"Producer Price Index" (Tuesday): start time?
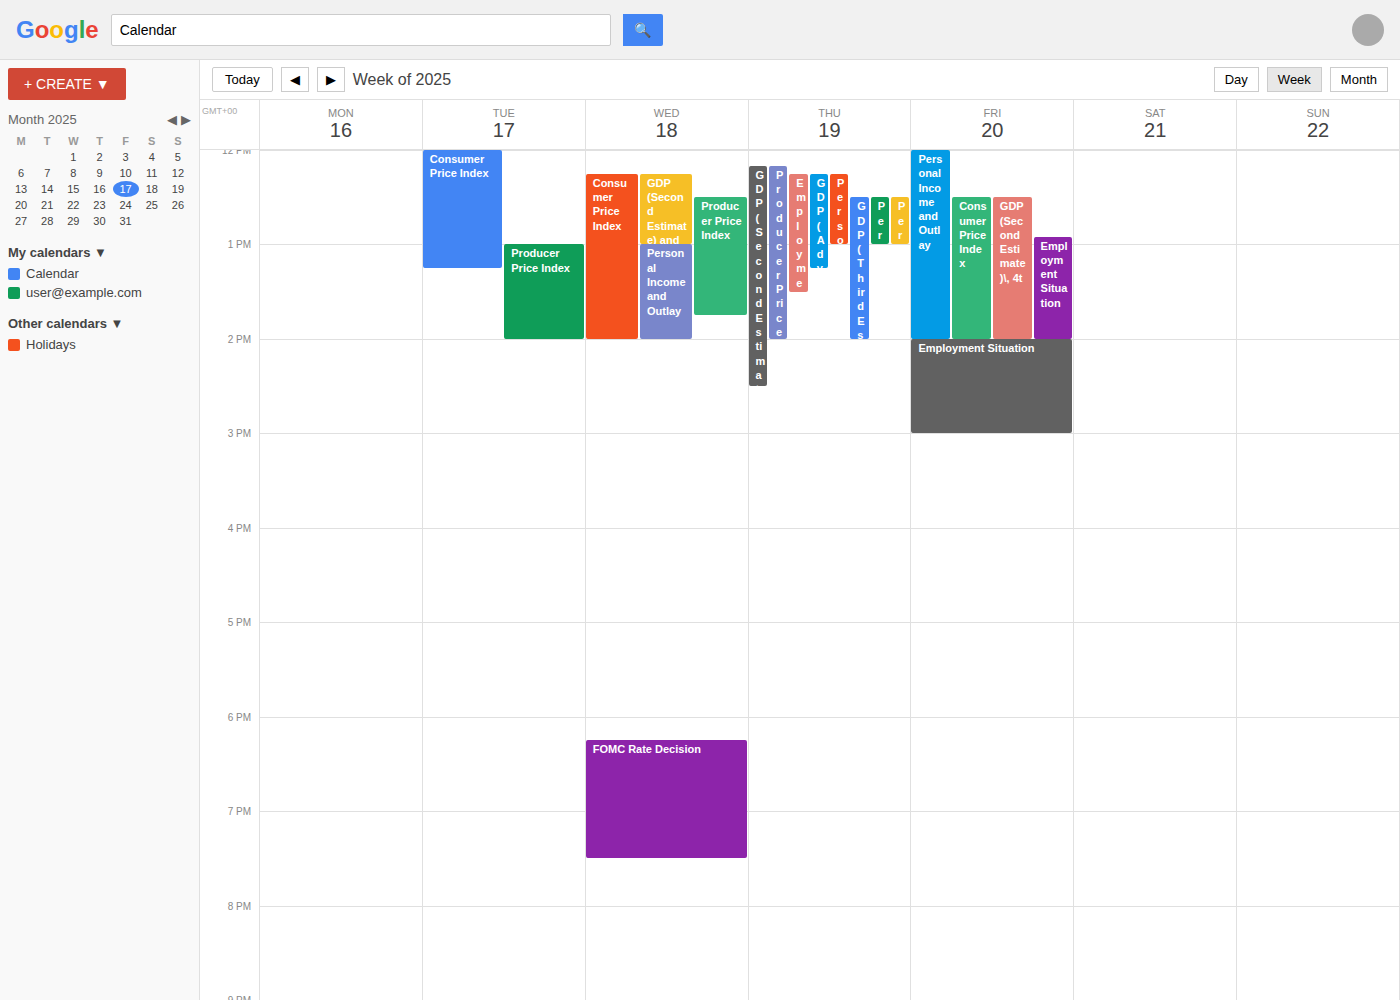
1:00 PM